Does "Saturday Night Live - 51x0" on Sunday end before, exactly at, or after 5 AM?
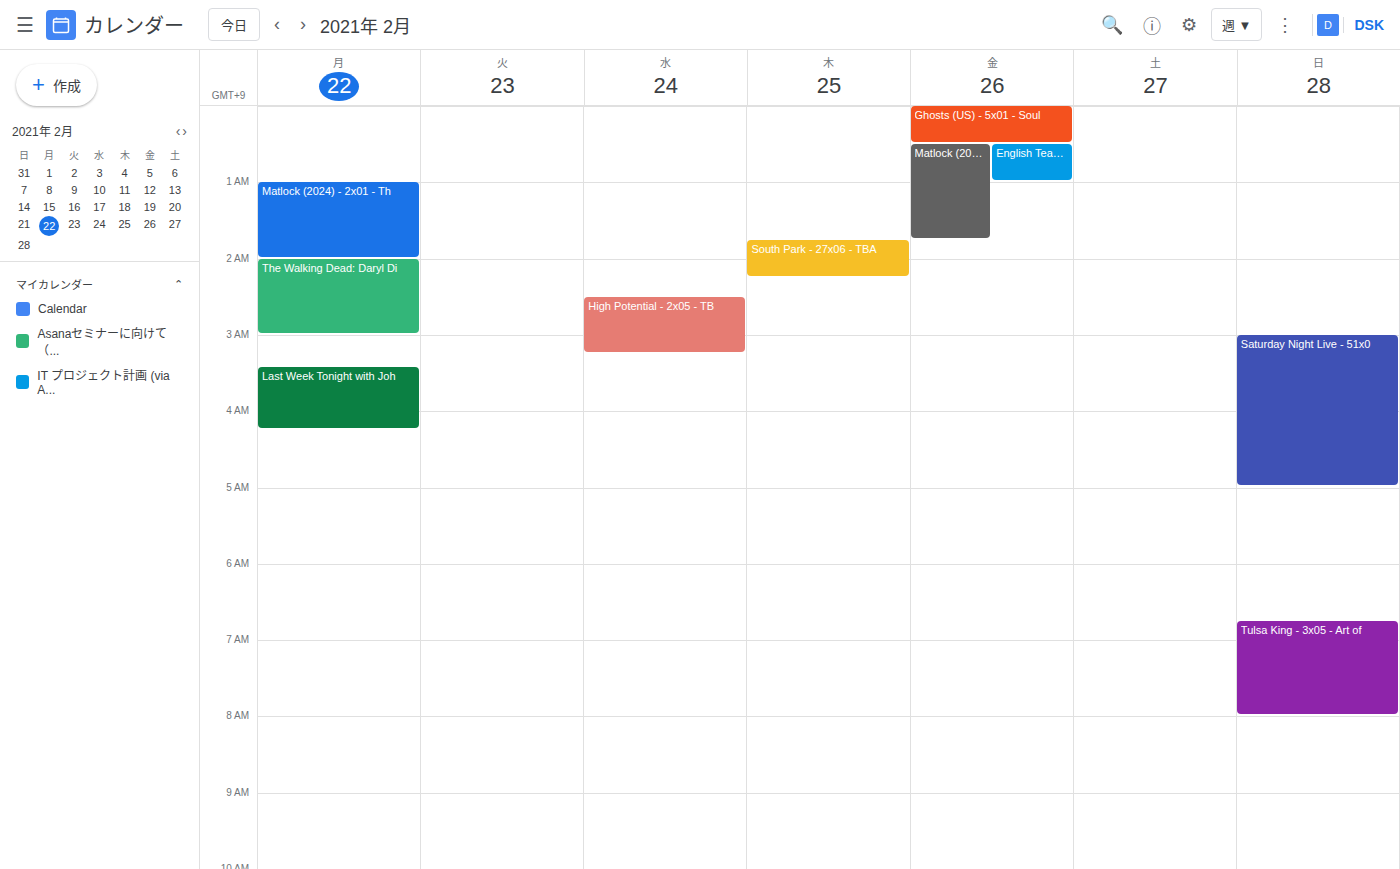
5:00 AM -- exactly at 5 AM, on the 5 AM line.